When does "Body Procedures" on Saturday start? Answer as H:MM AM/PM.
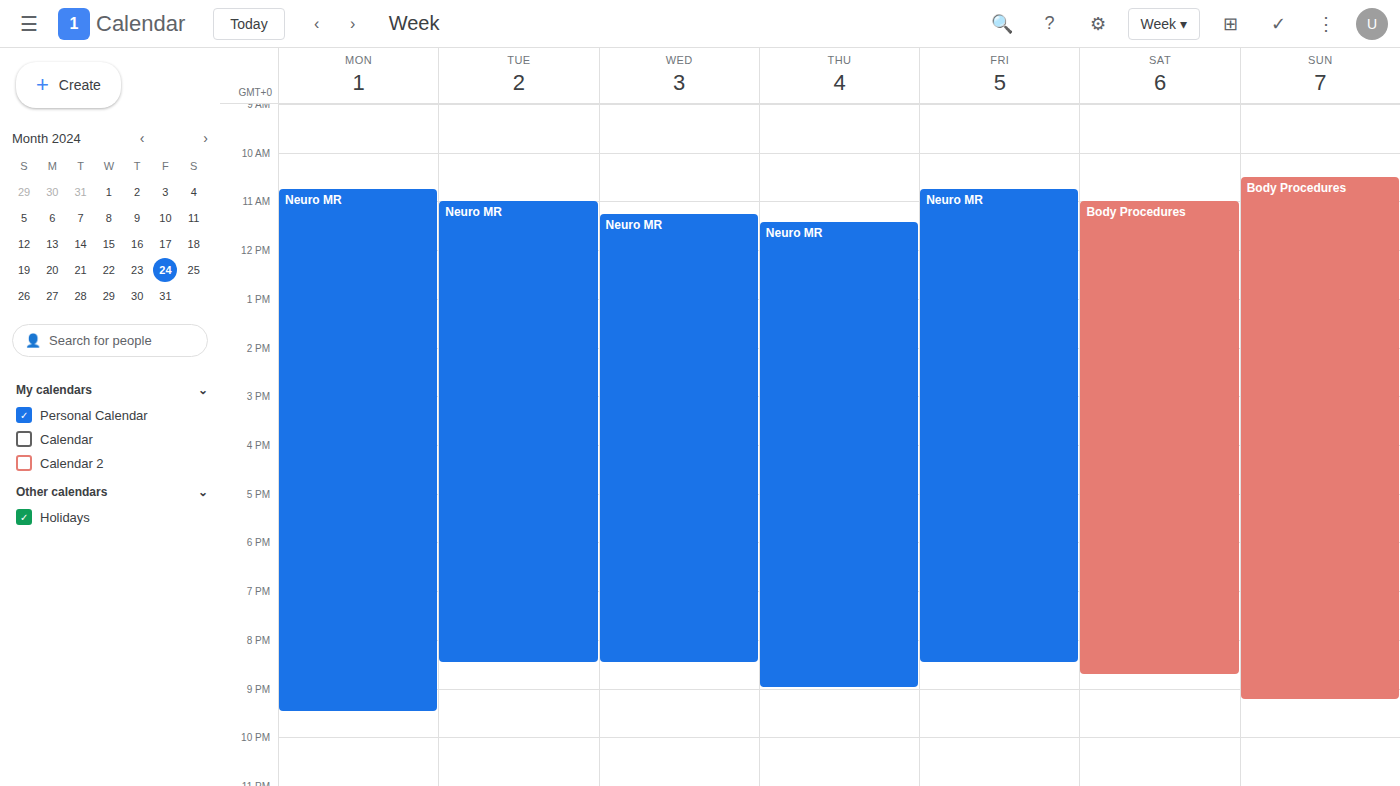
11:00 AM